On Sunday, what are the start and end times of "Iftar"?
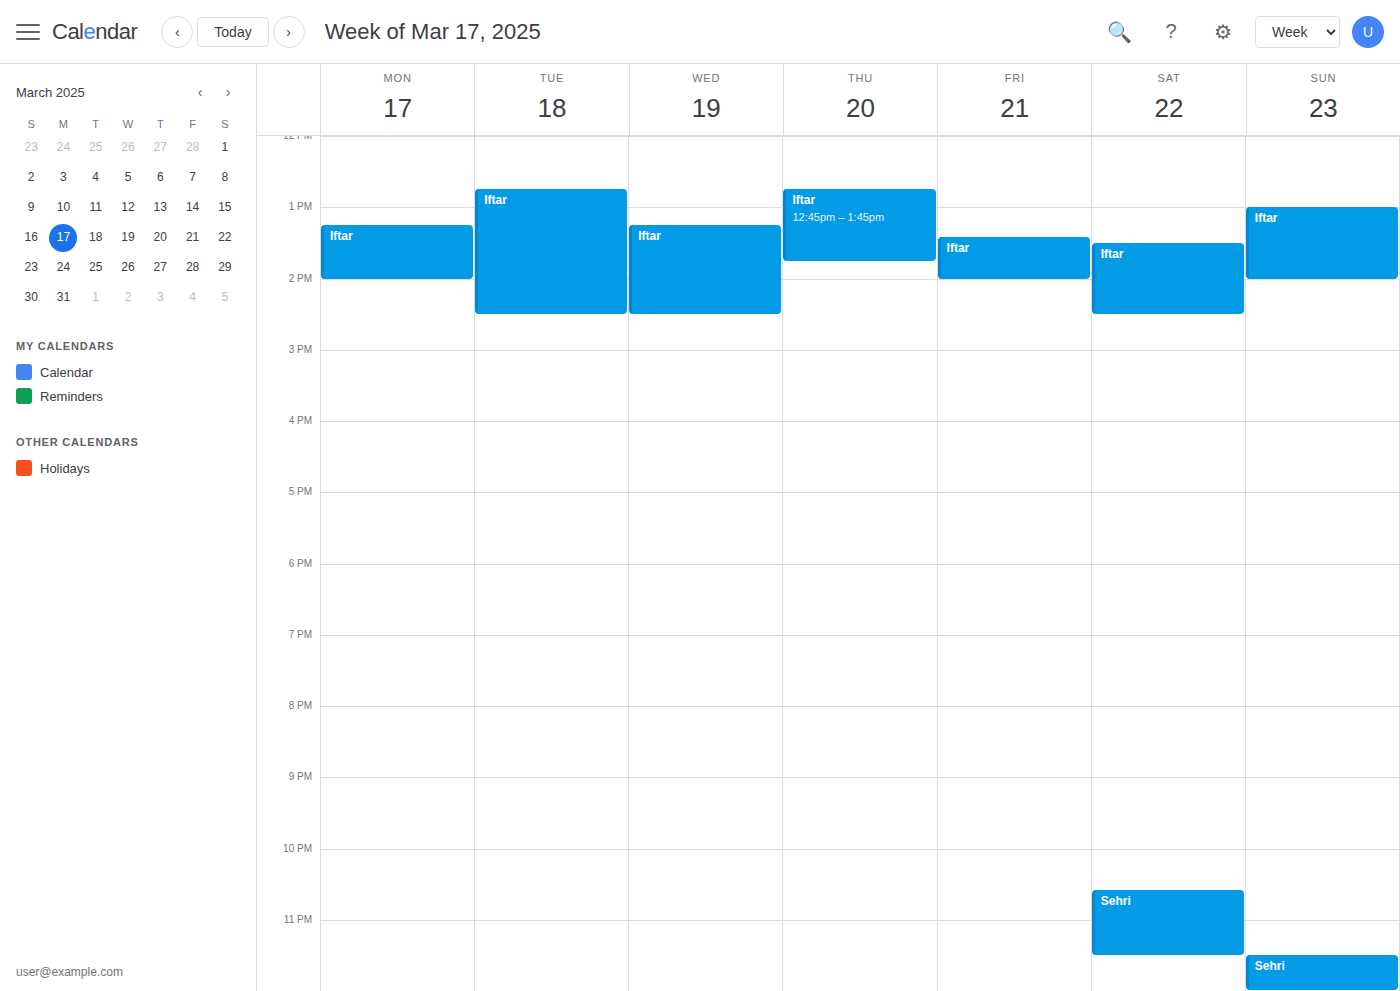
1:00 PM to 2:00 PM